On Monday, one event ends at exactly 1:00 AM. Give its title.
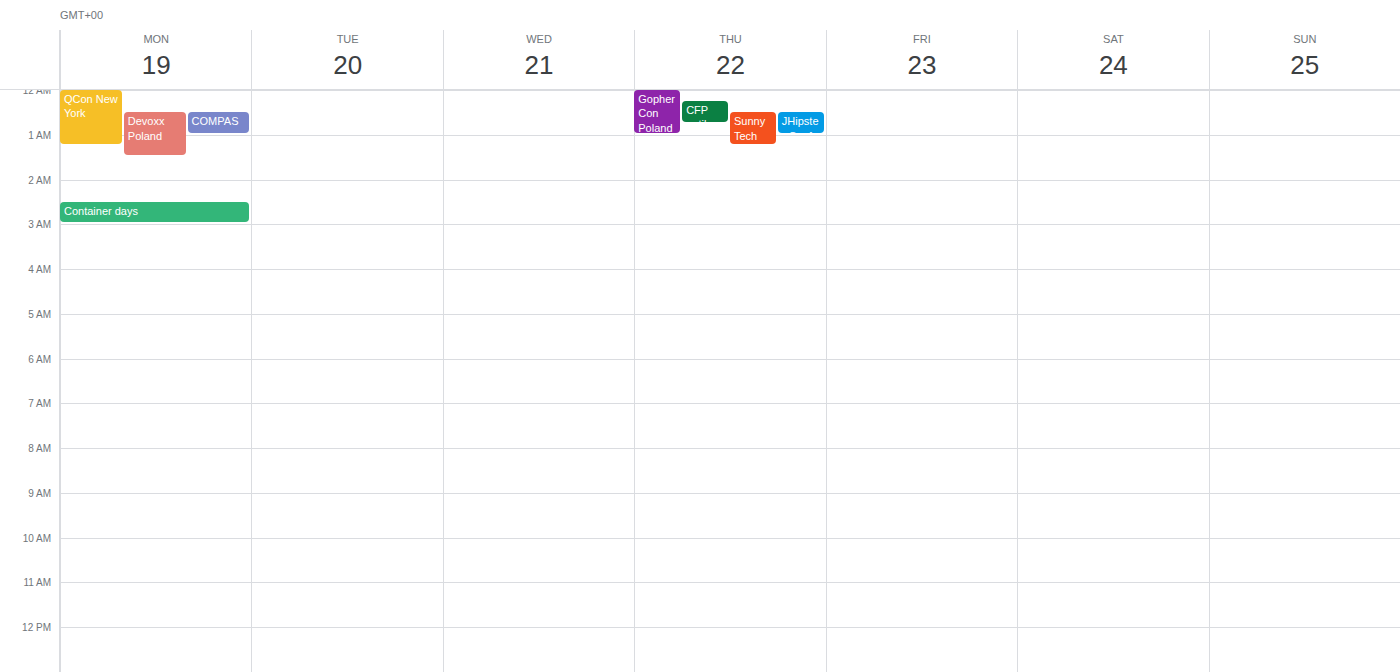
"COMPAS"